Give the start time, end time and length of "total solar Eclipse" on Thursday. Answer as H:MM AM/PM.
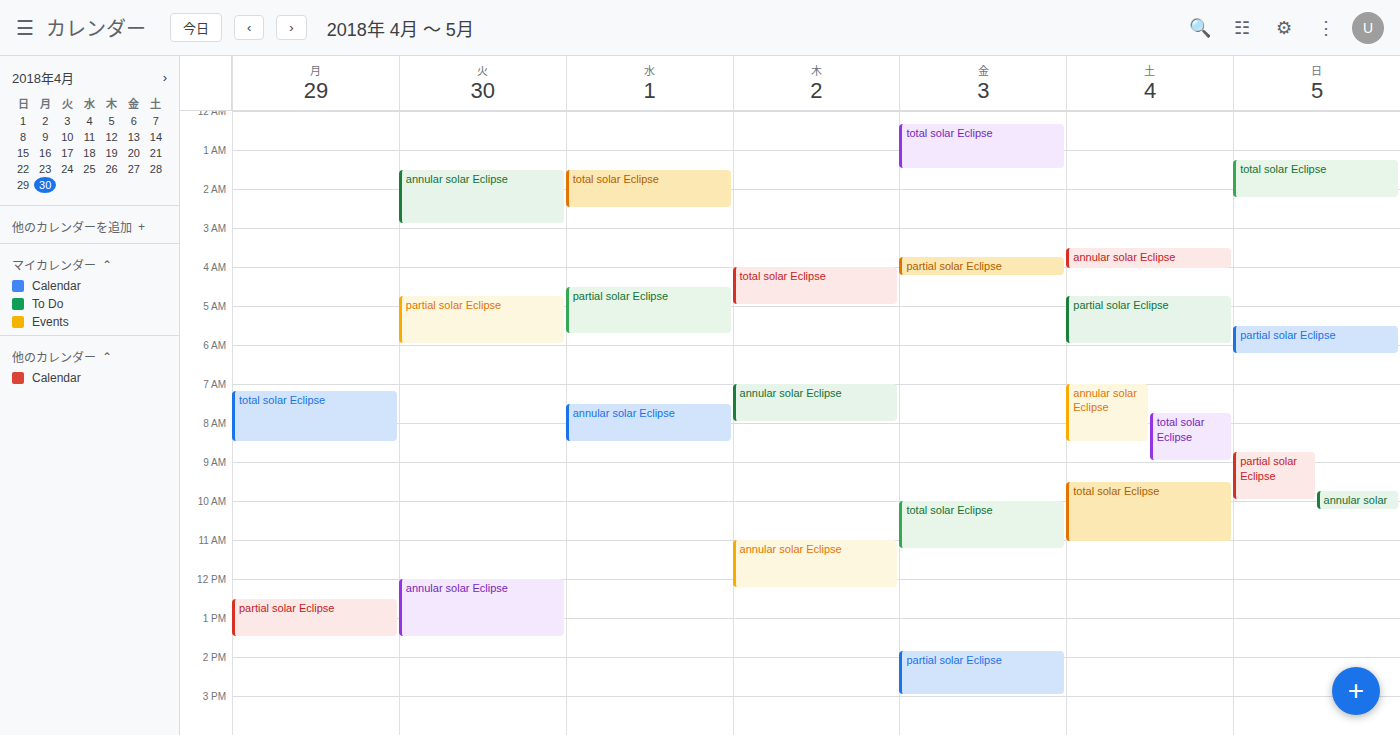
4:00 AM to 5:00 AM, 1 hour